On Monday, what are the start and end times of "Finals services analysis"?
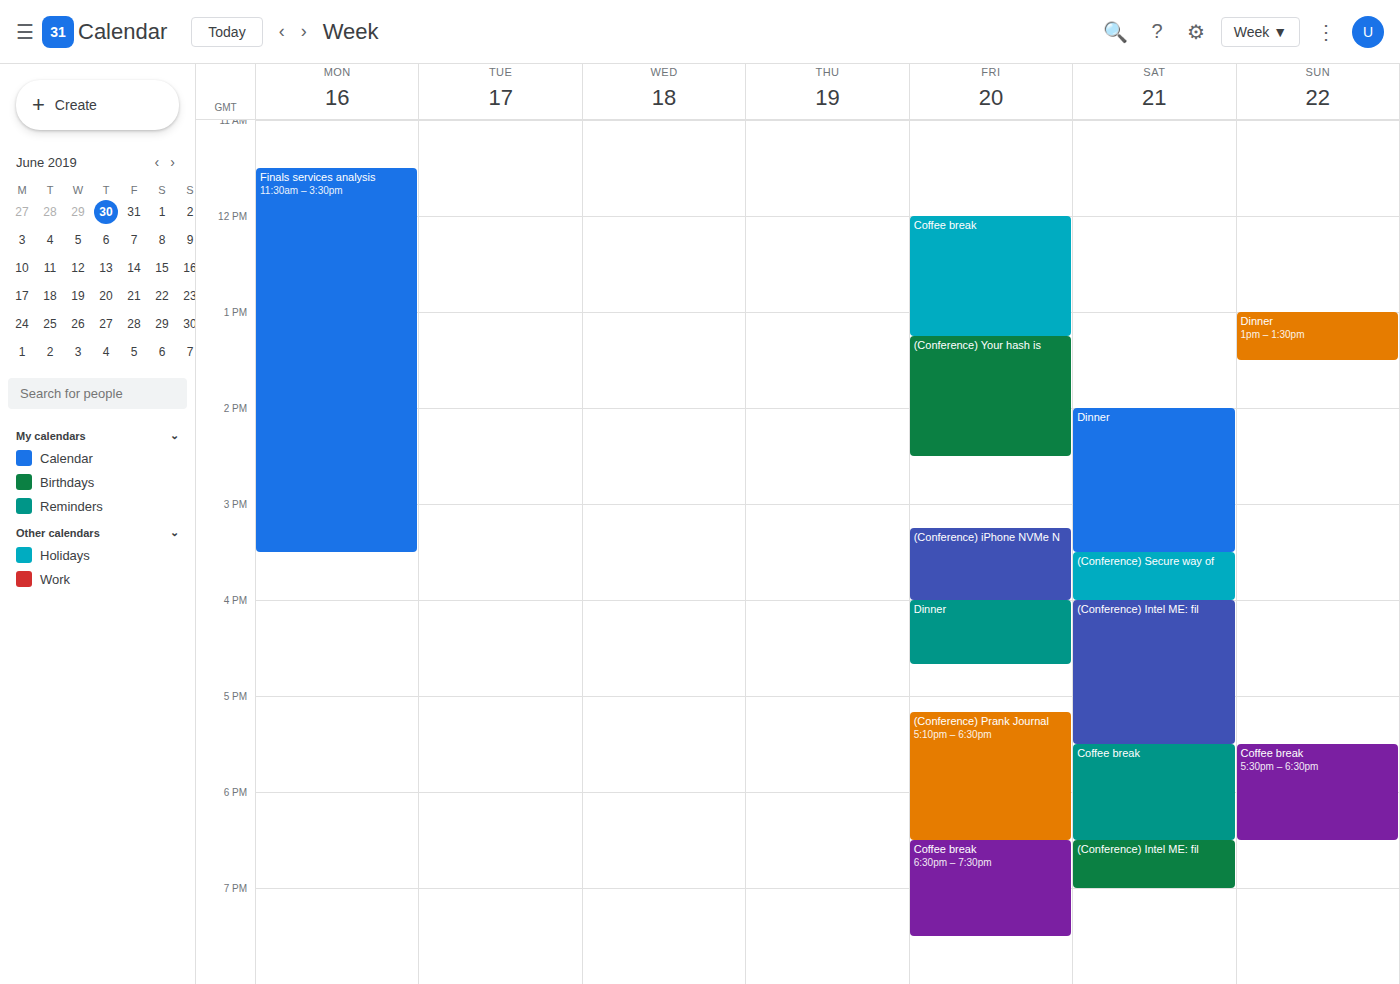
11:30 AM to 3:30 PM